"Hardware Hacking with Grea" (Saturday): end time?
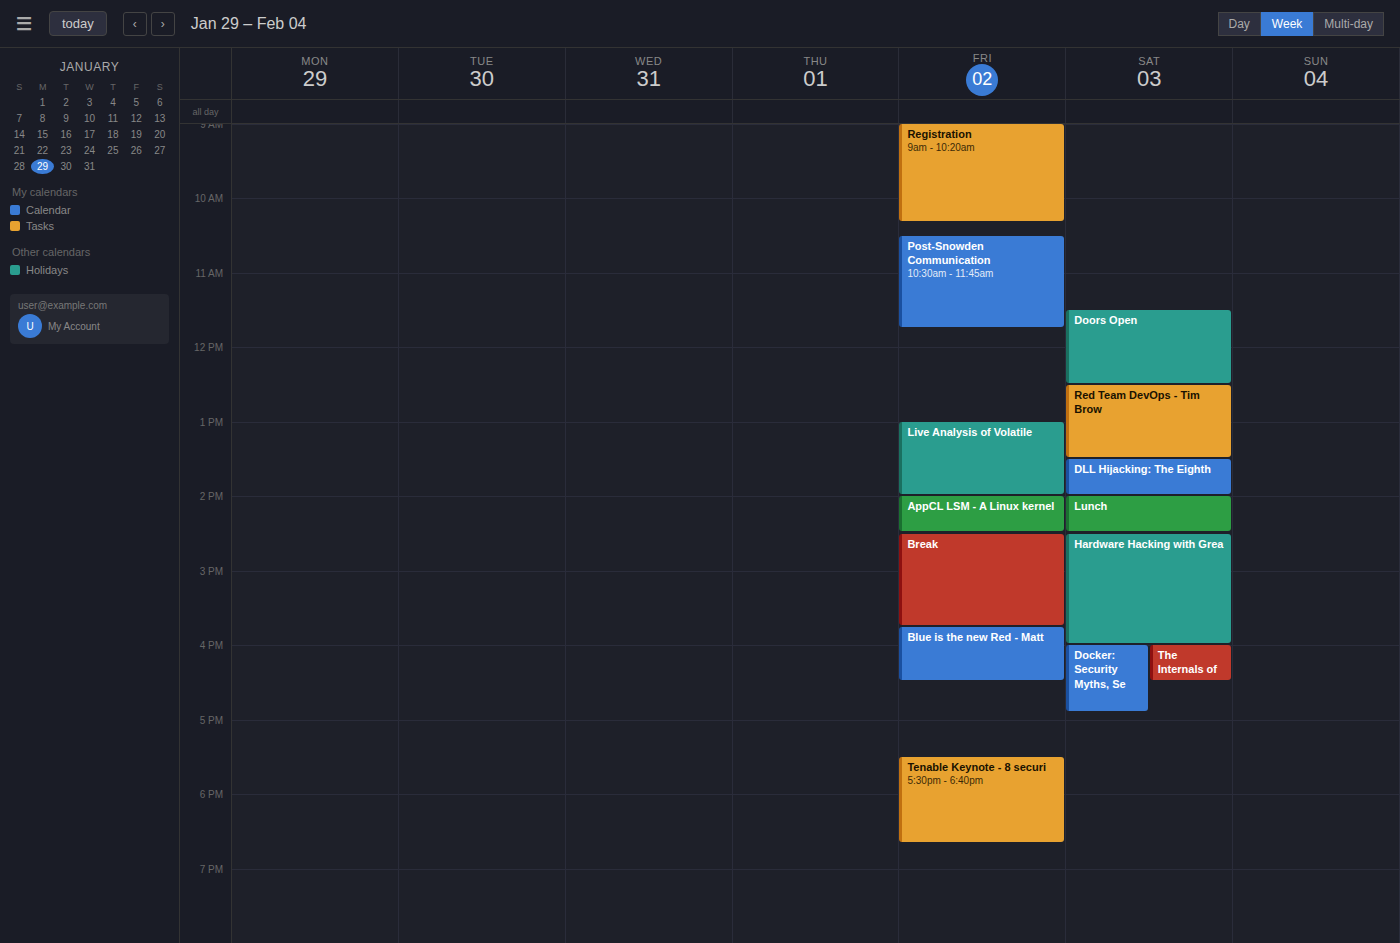
4:00 PM